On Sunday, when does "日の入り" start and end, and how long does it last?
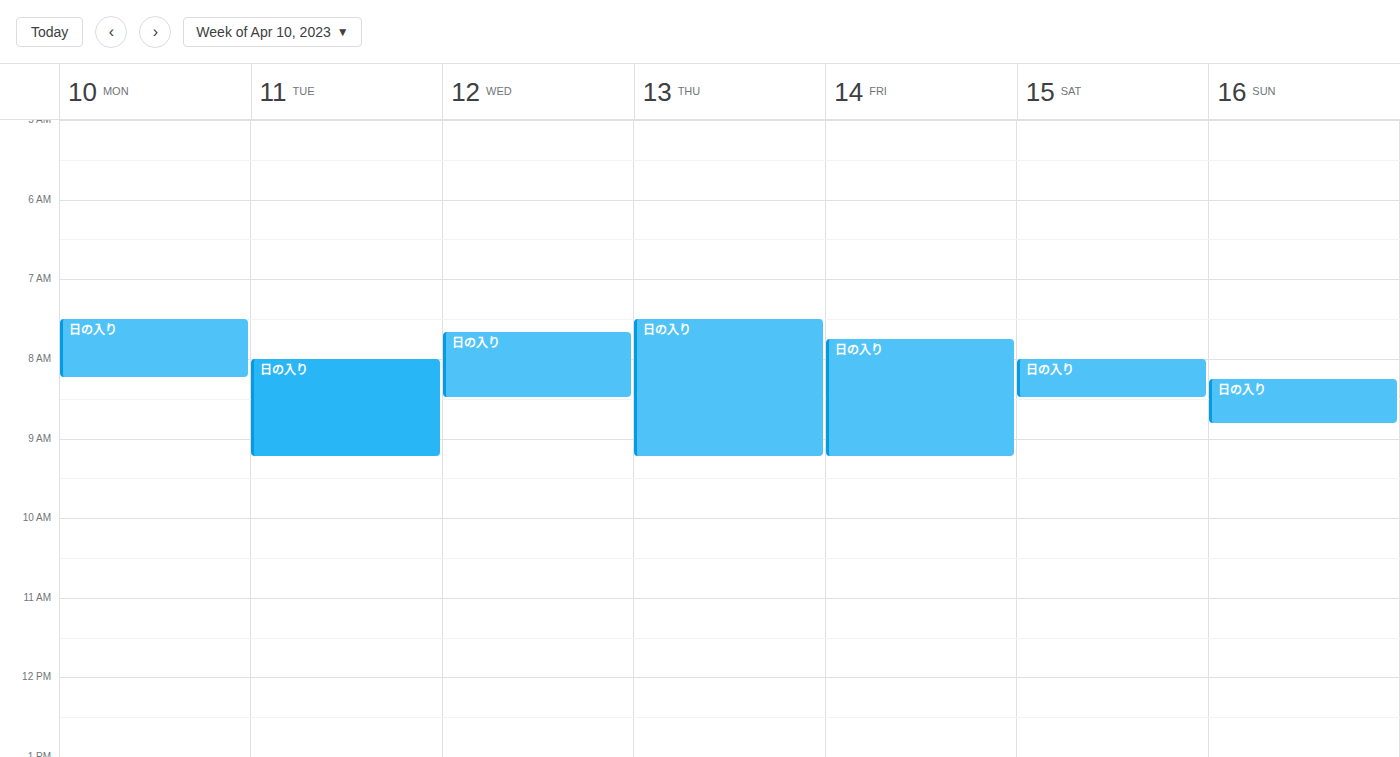
8:15 AM to 8:50 AM, 35 minutes